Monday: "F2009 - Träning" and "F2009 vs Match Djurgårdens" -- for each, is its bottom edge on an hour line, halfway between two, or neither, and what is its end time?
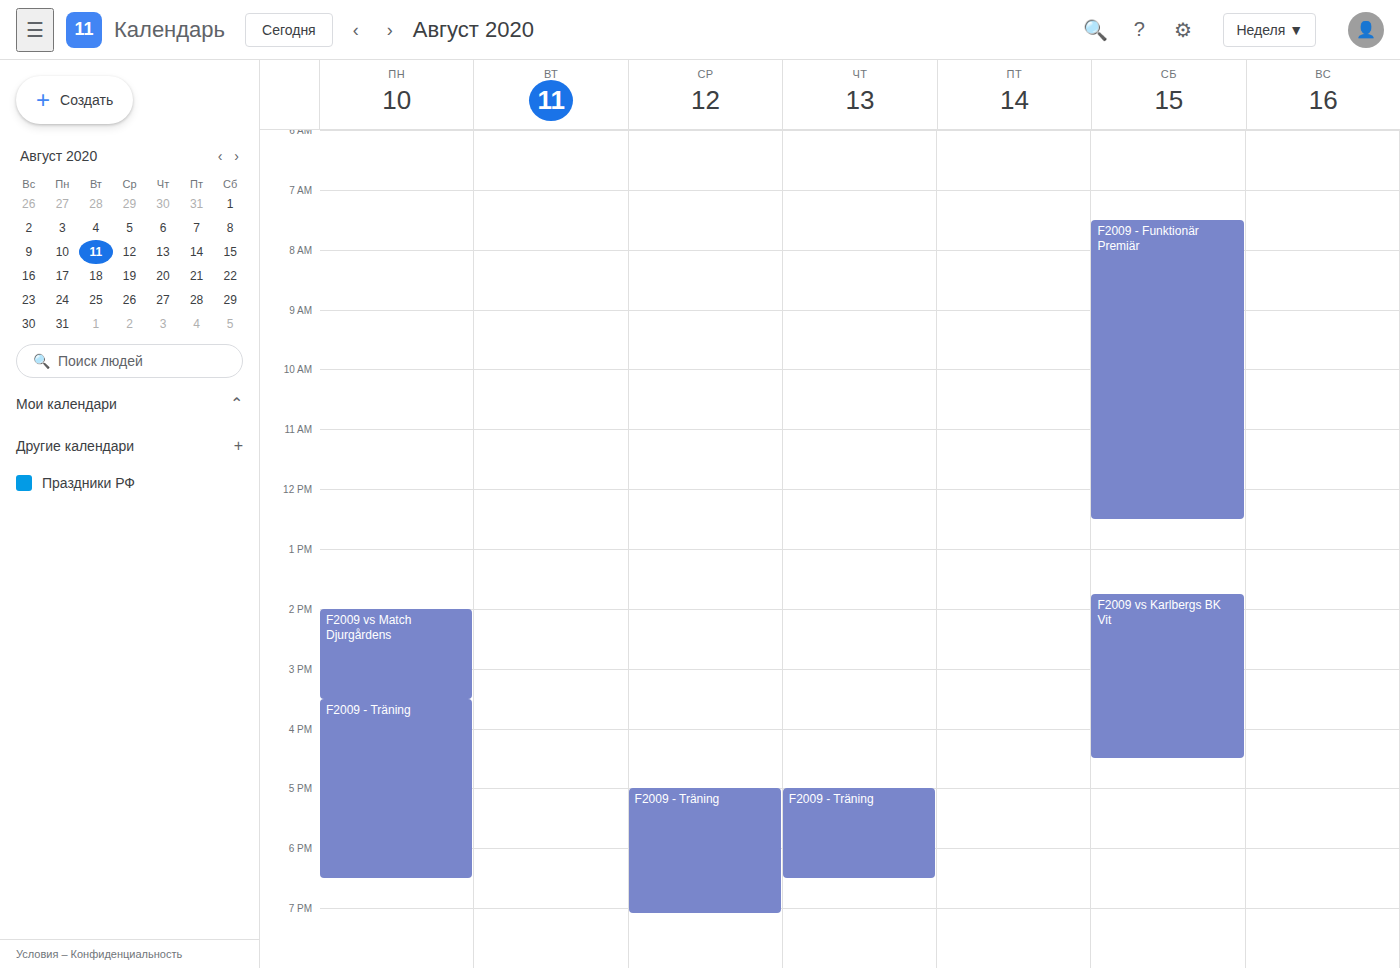
"F2009 - Träning": 6:30 PM, halfway between the 6 PM and 7 PM lines. "F2009 vs Match Djurgårdens": 3:30 PM, halfway between the 3 PM and 4 PM lines.